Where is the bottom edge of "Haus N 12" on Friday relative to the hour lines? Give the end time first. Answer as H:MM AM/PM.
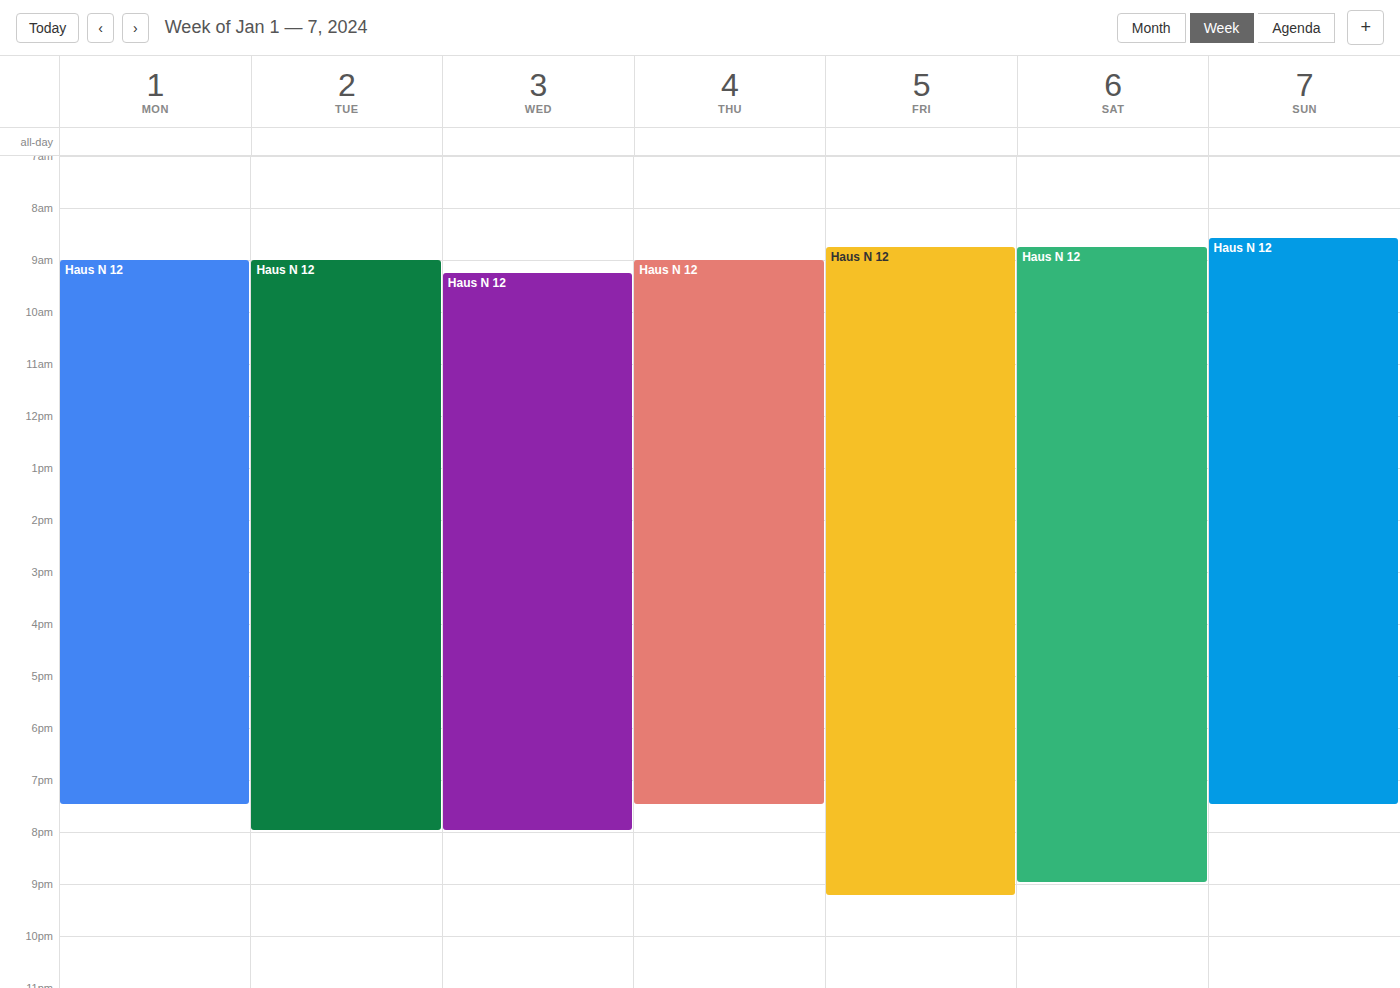
9:15 PM -- neither: a quarter of the way from the 9 PM line to the 10 PM line.